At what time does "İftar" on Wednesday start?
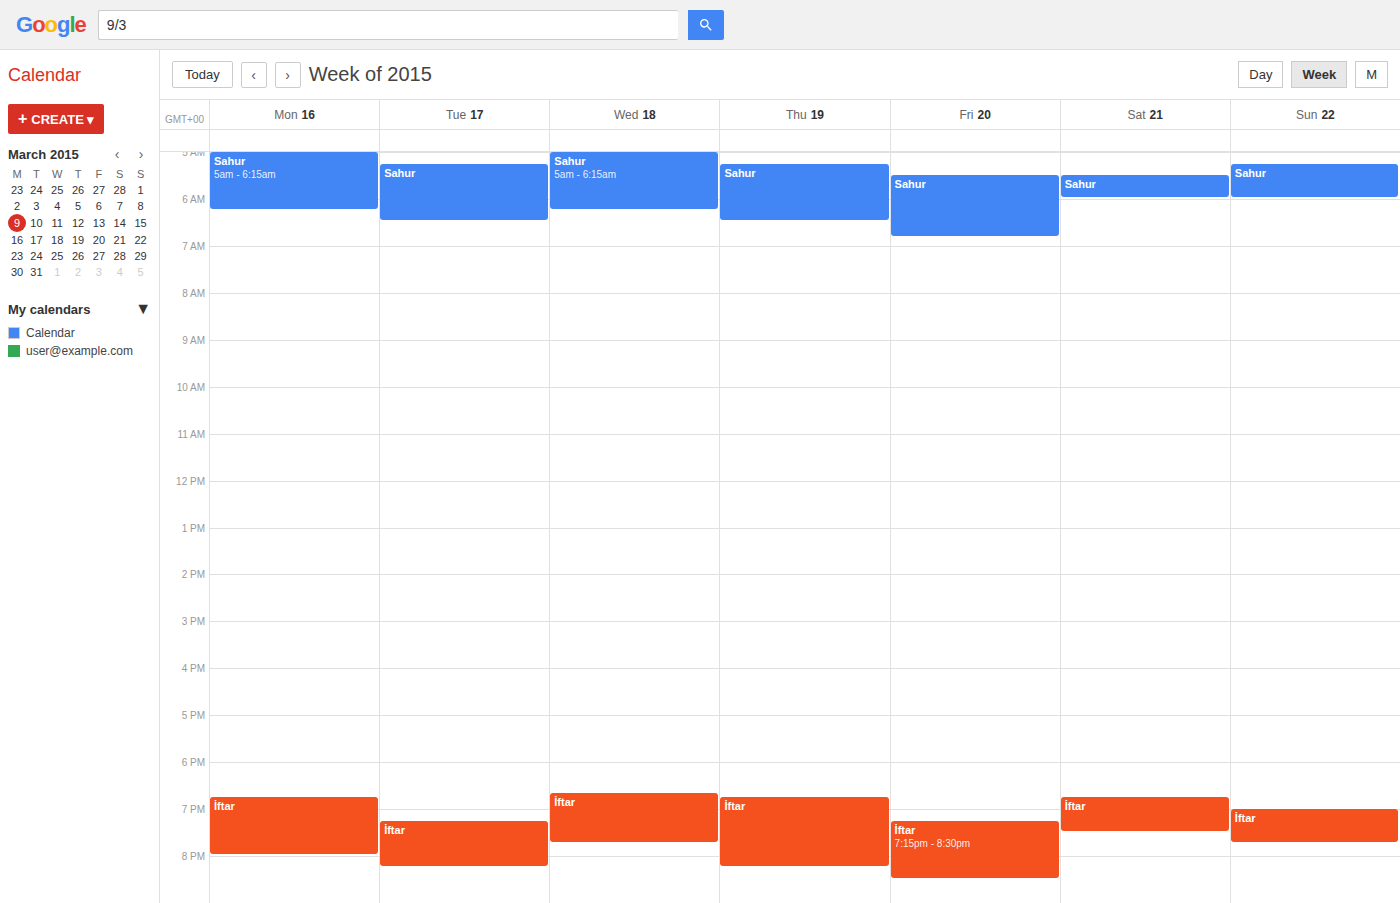
6:40 PM